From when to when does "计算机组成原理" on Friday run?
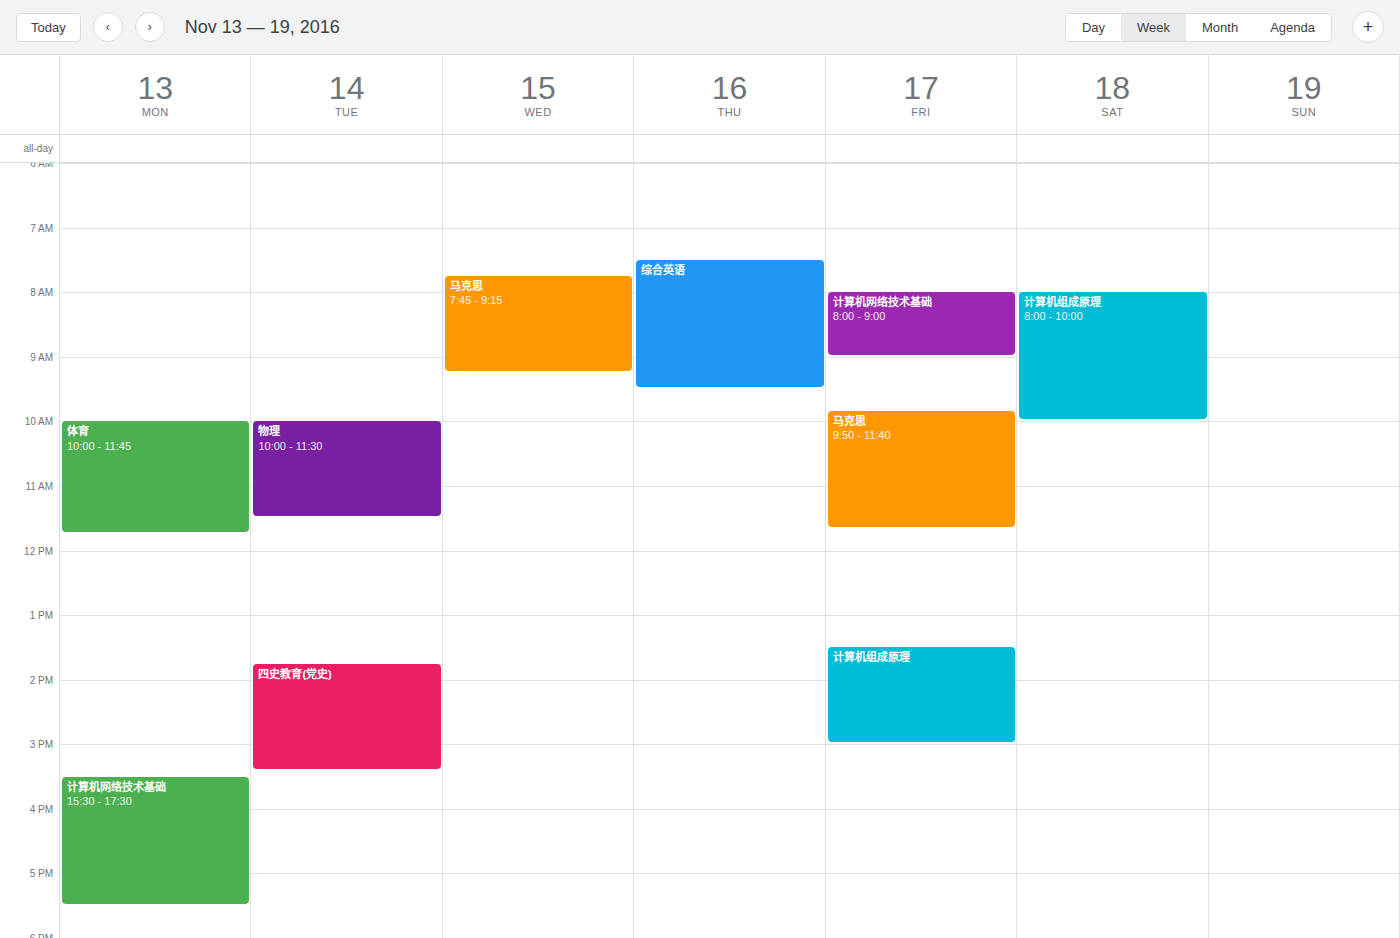
1:30 PM to 3:00 PM